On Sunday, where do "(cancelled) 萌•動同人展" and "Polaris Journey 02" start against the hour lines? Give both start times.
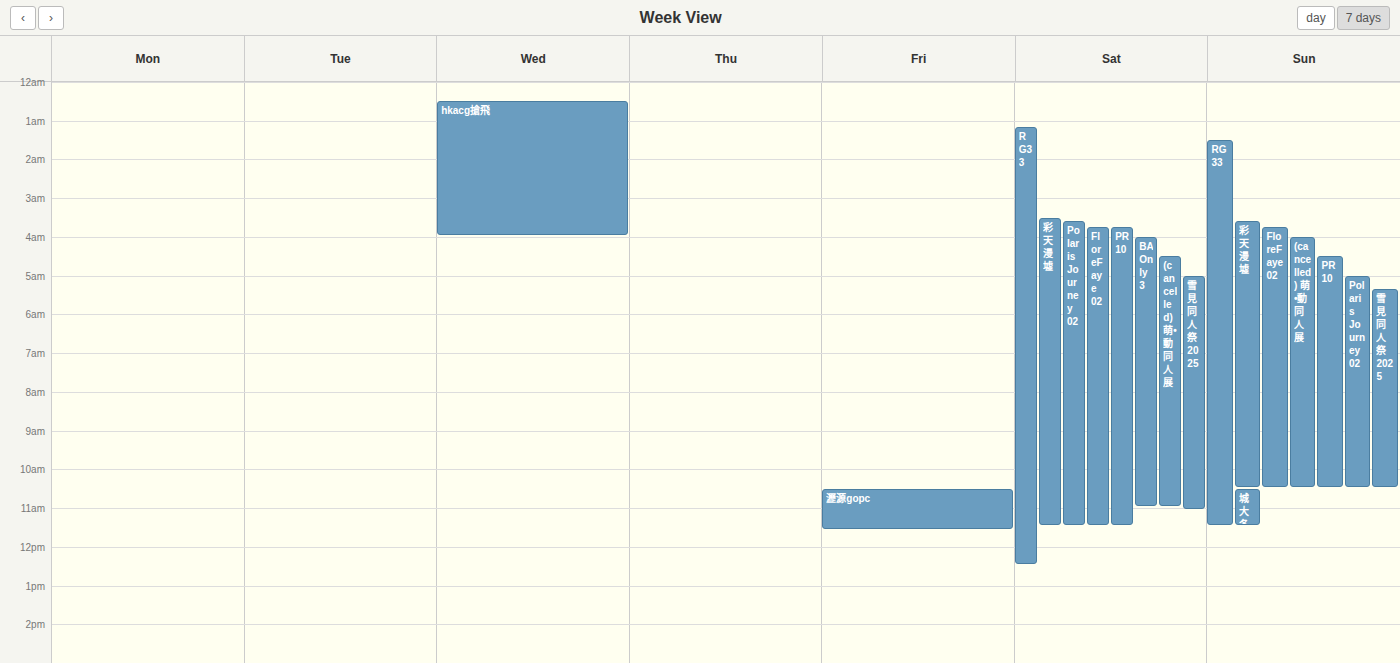
"(cancelled) 萌•動同人展": 4:00 AM, exactly on the 4 AM line. "Polaris Journey 02": 5:00 AM, exactly on the 5 AM line.